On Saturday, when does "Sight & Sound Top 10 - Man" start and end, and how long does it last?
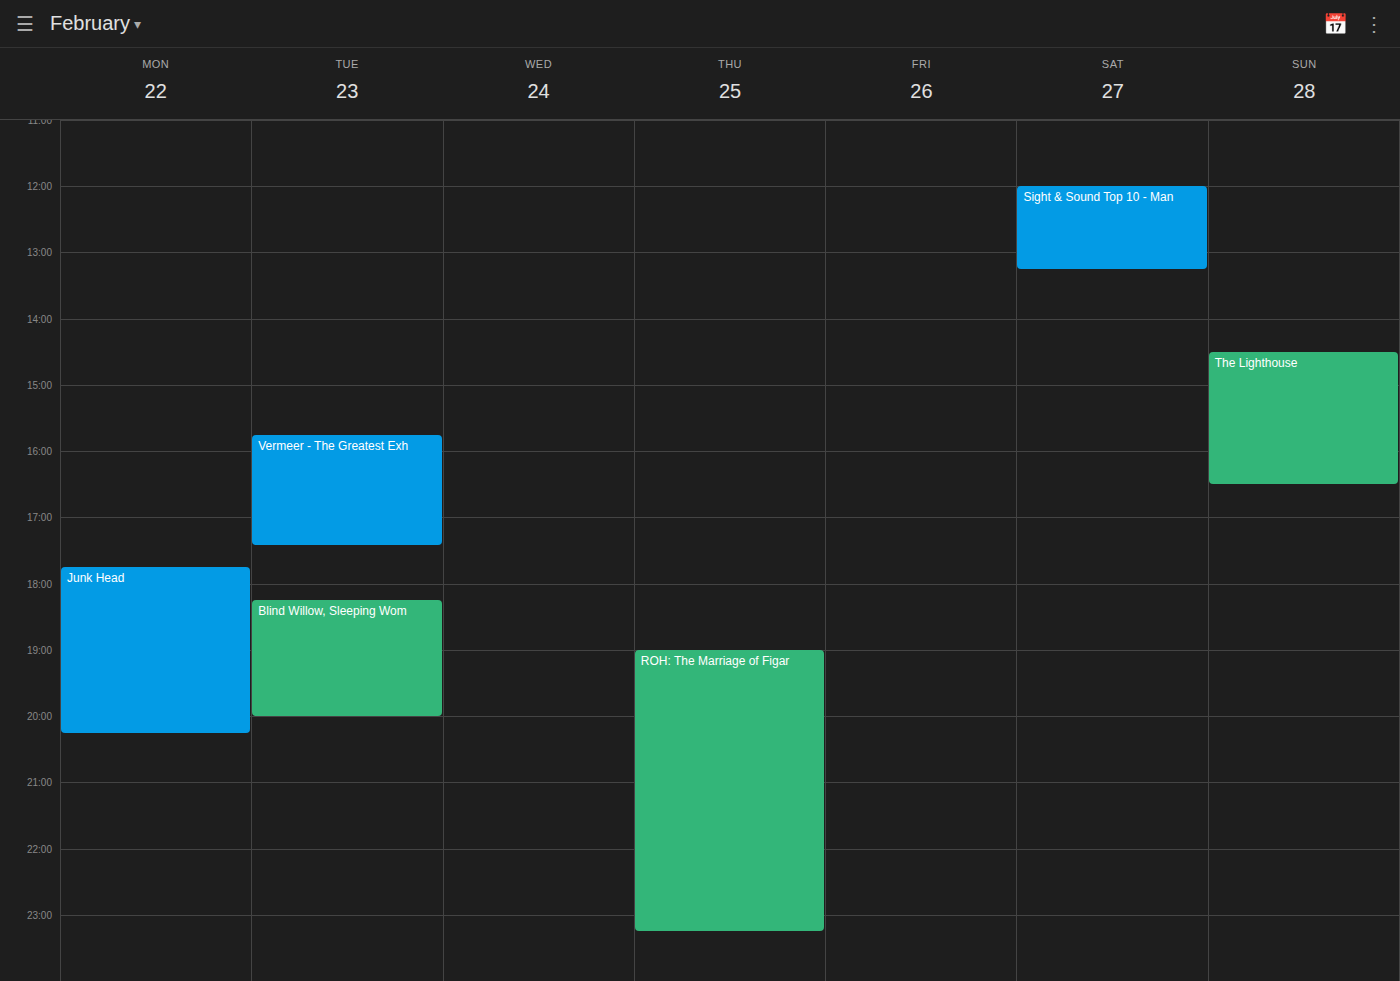
12:00 PM to 1:15 PM, 1 hour 15 minutes